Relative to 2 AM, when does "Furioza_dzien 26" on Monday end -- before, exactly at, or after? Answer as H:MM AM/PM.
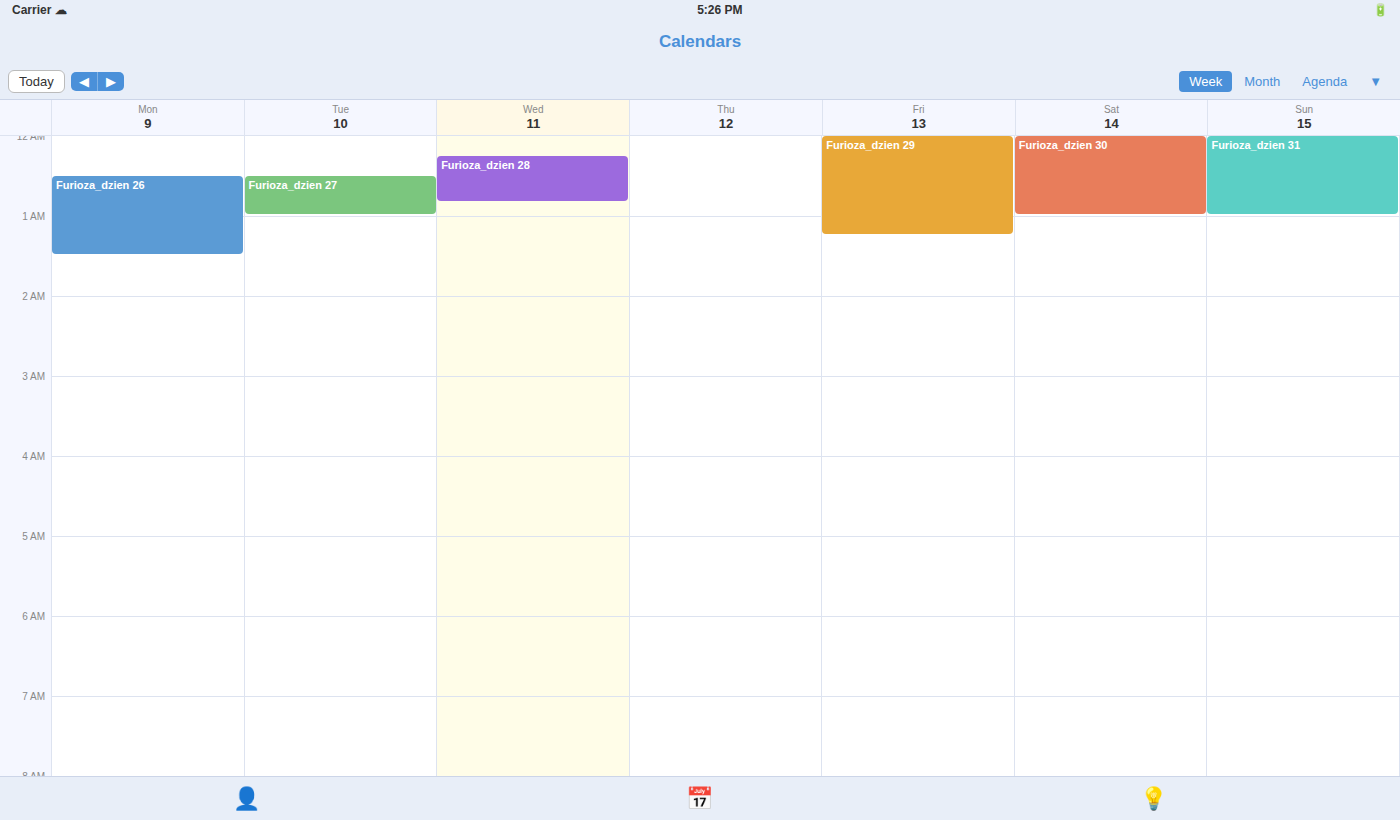
1:30 AM -- before 2 AM, 30 minutes above the 2 AM line.